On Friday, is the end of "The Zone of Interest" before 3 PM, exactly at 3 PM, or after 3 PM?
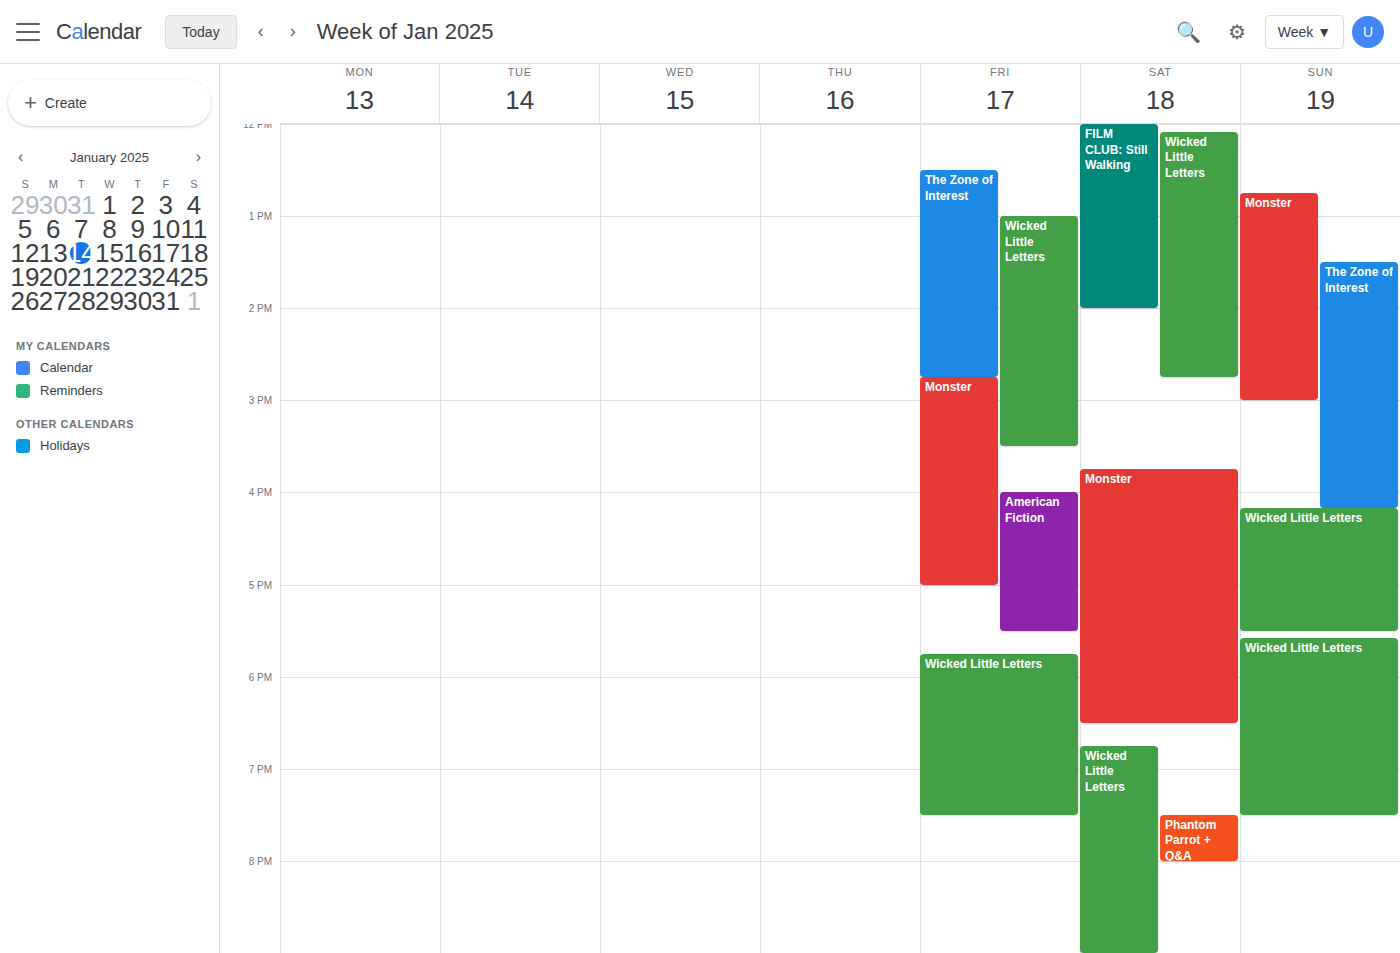
2:45 PM -- before 3 PM, 15 minutes above the 3 PM line.